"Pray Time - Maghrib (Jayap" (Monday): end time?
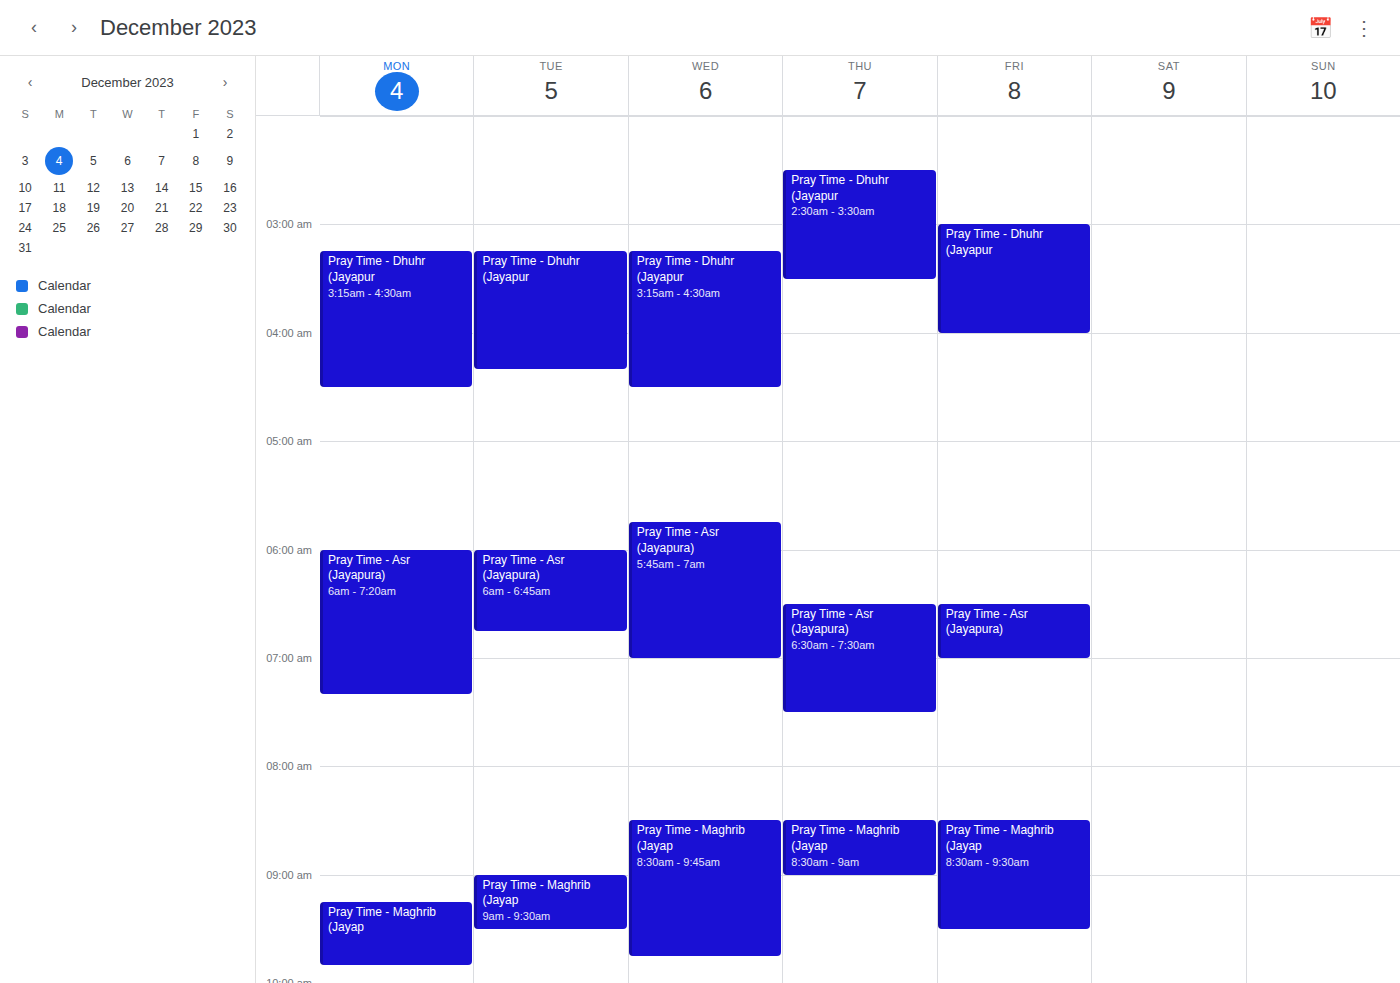
09:50